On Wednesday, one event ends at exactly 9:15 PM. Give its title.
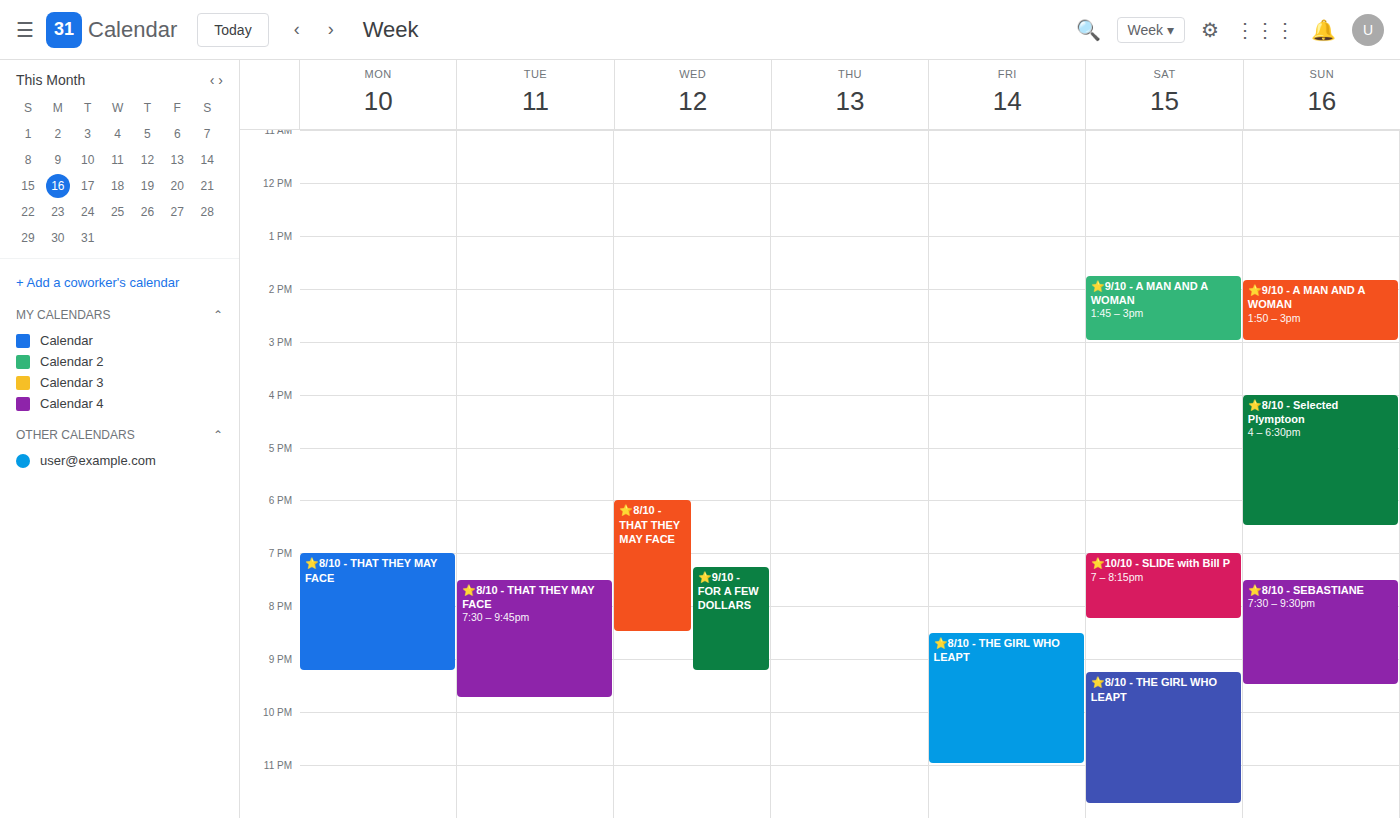
"⭐9/10 - FOR A FEW DOLLARS"